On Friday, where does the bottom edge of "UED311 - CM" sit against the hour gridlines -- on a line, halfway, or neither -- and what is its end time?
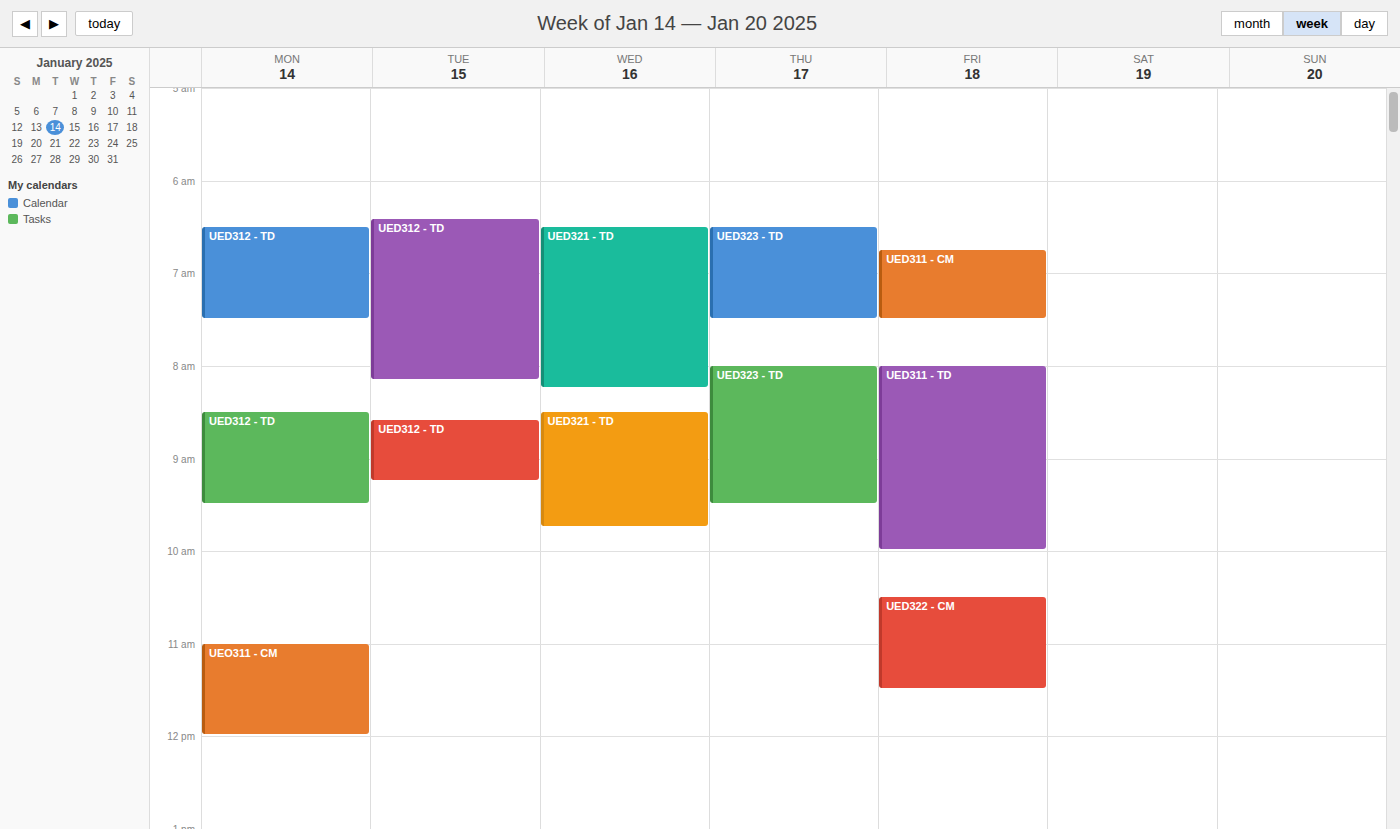
07:30 -- halfway between the 07:00 and 08:00 lines.